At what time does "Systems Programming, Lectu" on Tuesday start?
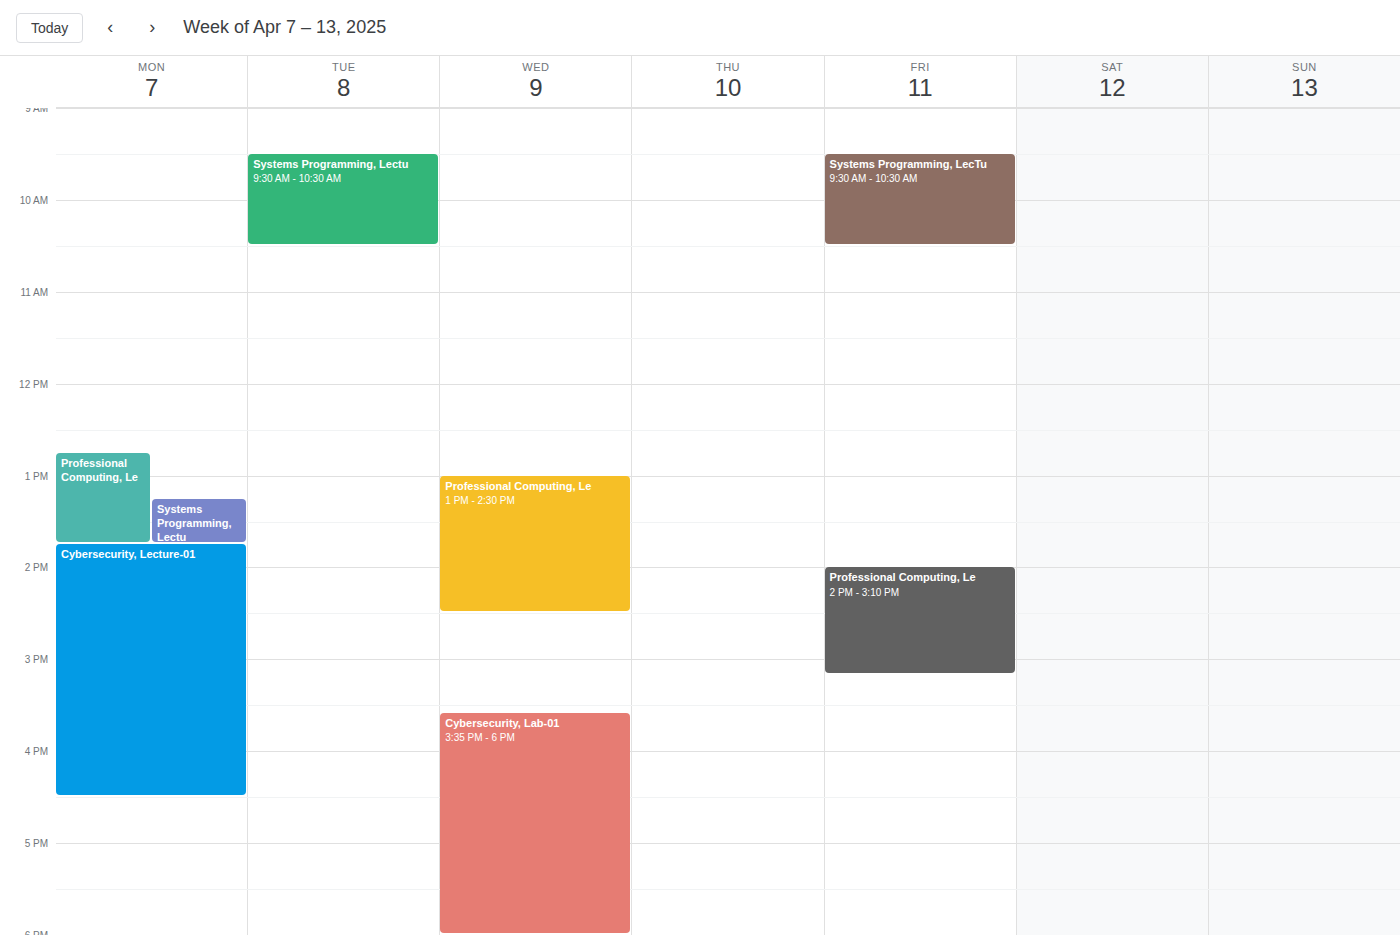
9:30 AM